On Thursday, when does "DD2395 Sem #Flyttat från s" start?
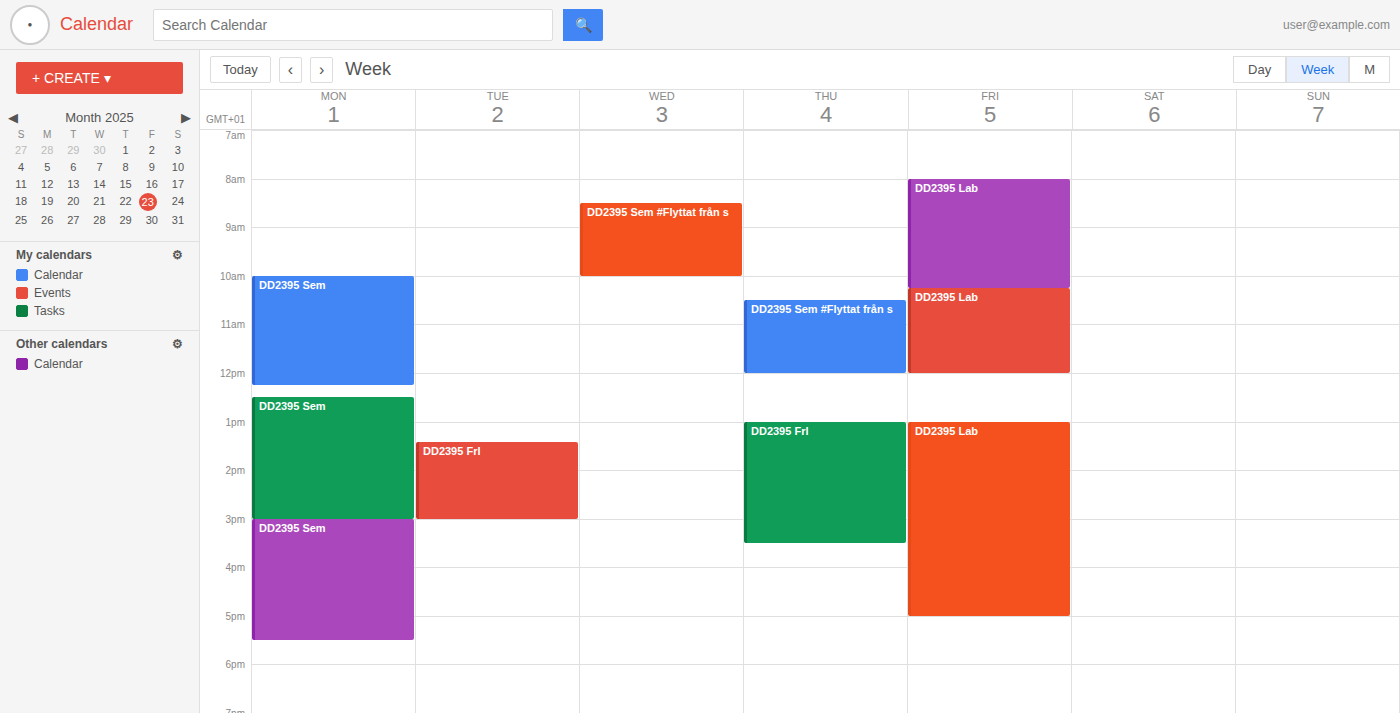
10:30 AM